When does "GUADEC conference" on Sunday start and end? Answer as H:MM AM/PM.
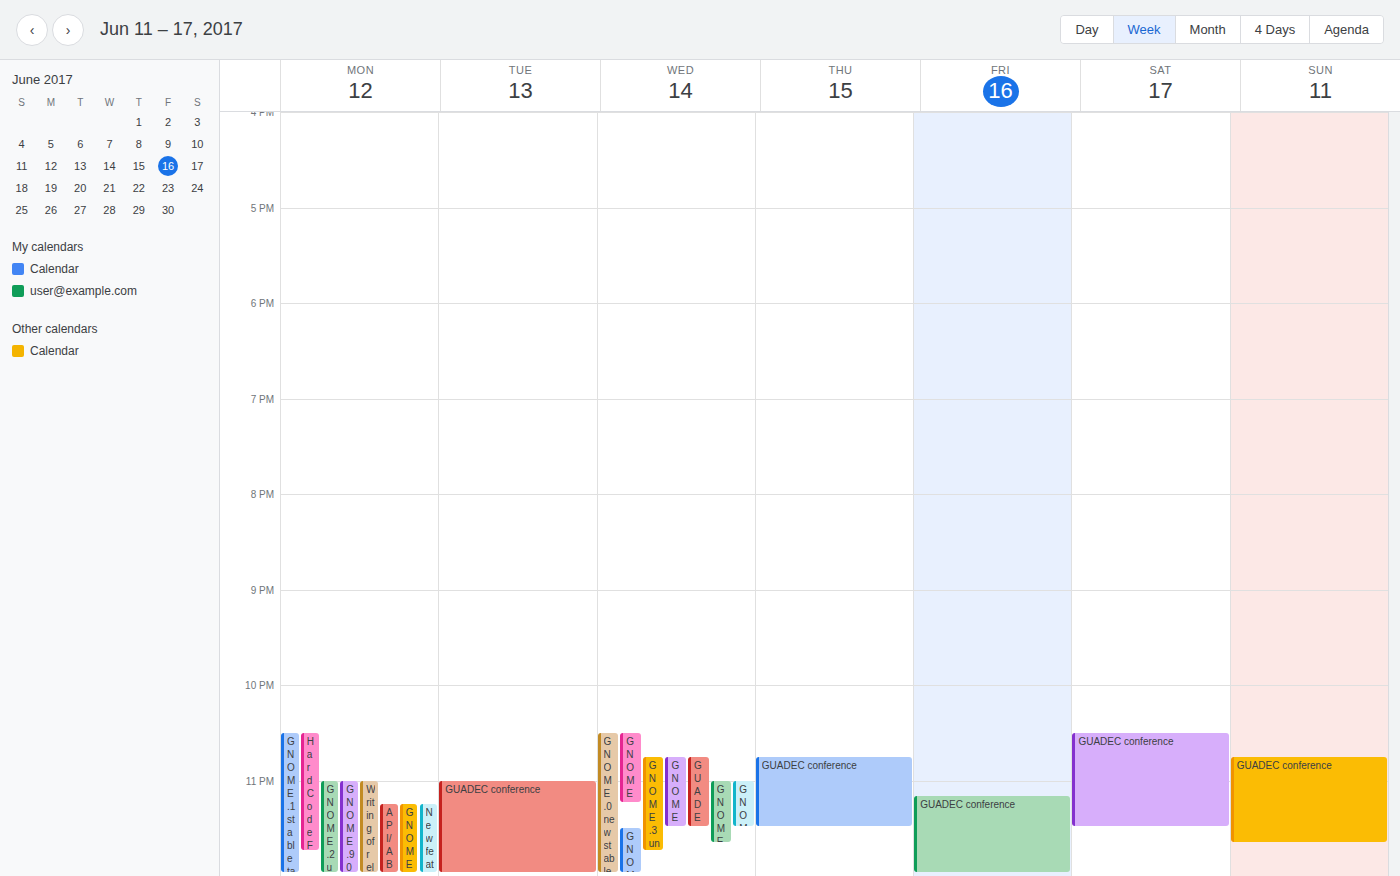
10:45 PM to 11:40 PM